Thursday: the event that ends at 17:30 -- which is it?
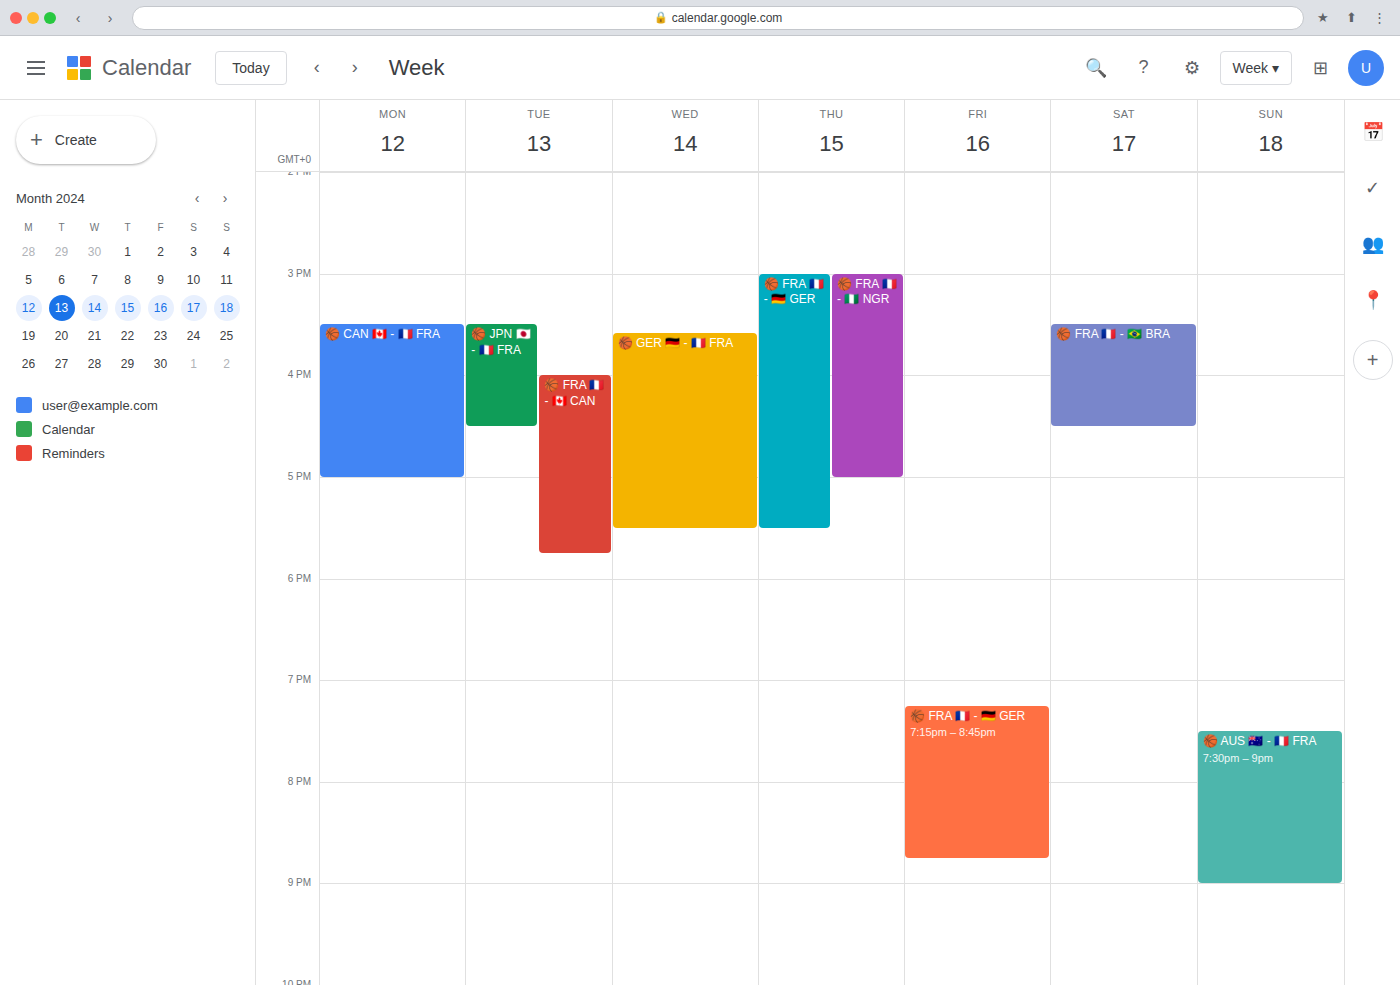
"🏀 FRA 🇫🇷 - 🇩🇪 GER"